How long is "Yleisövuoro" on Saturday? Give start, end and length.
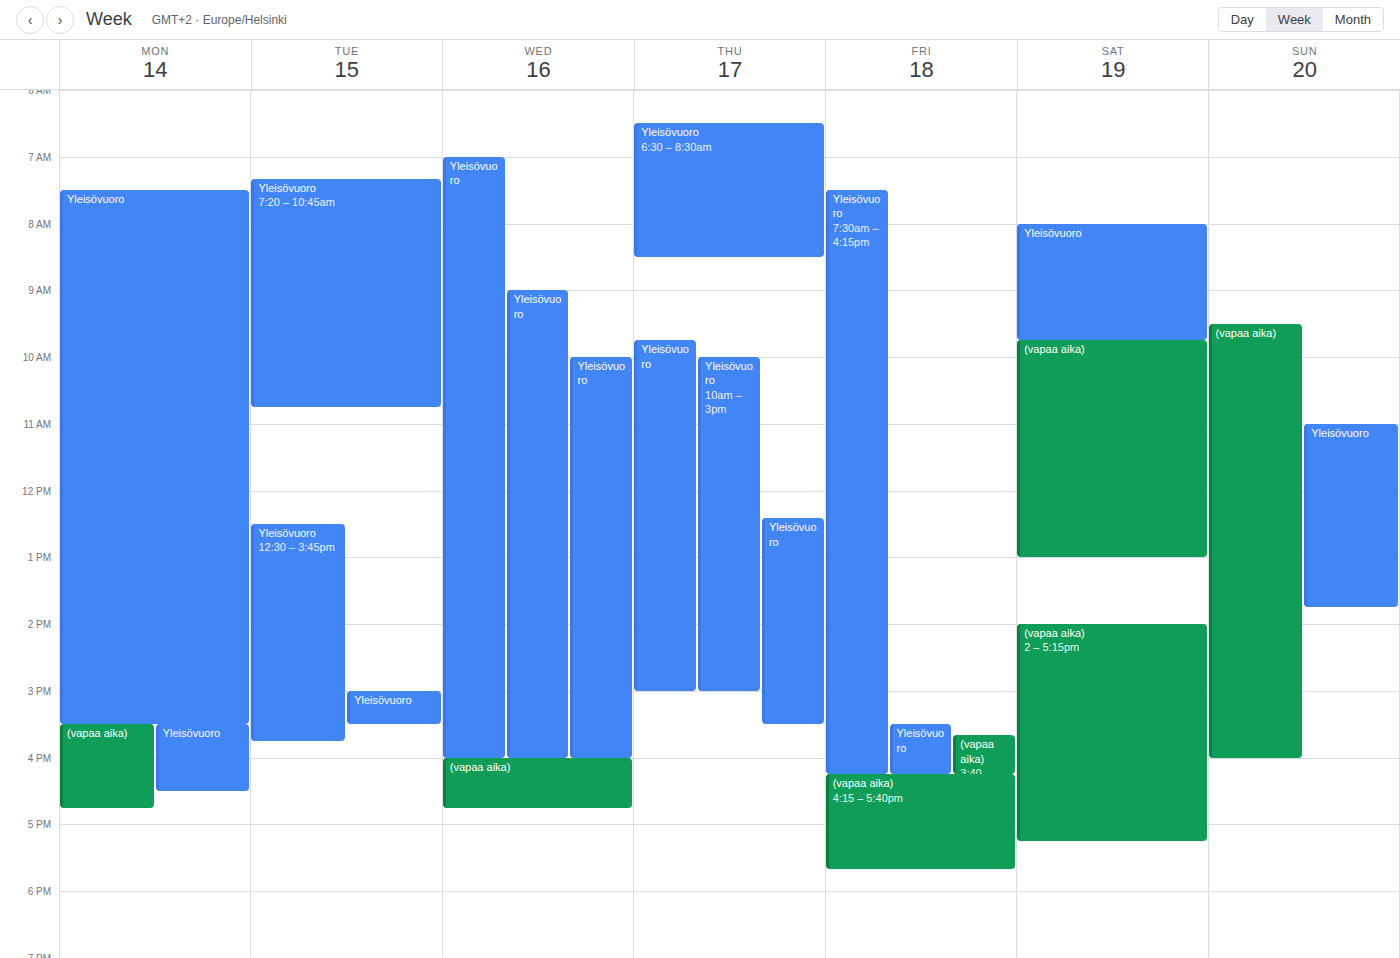
8:00 AM to 9:45 AM, 1 hour 45 minutes